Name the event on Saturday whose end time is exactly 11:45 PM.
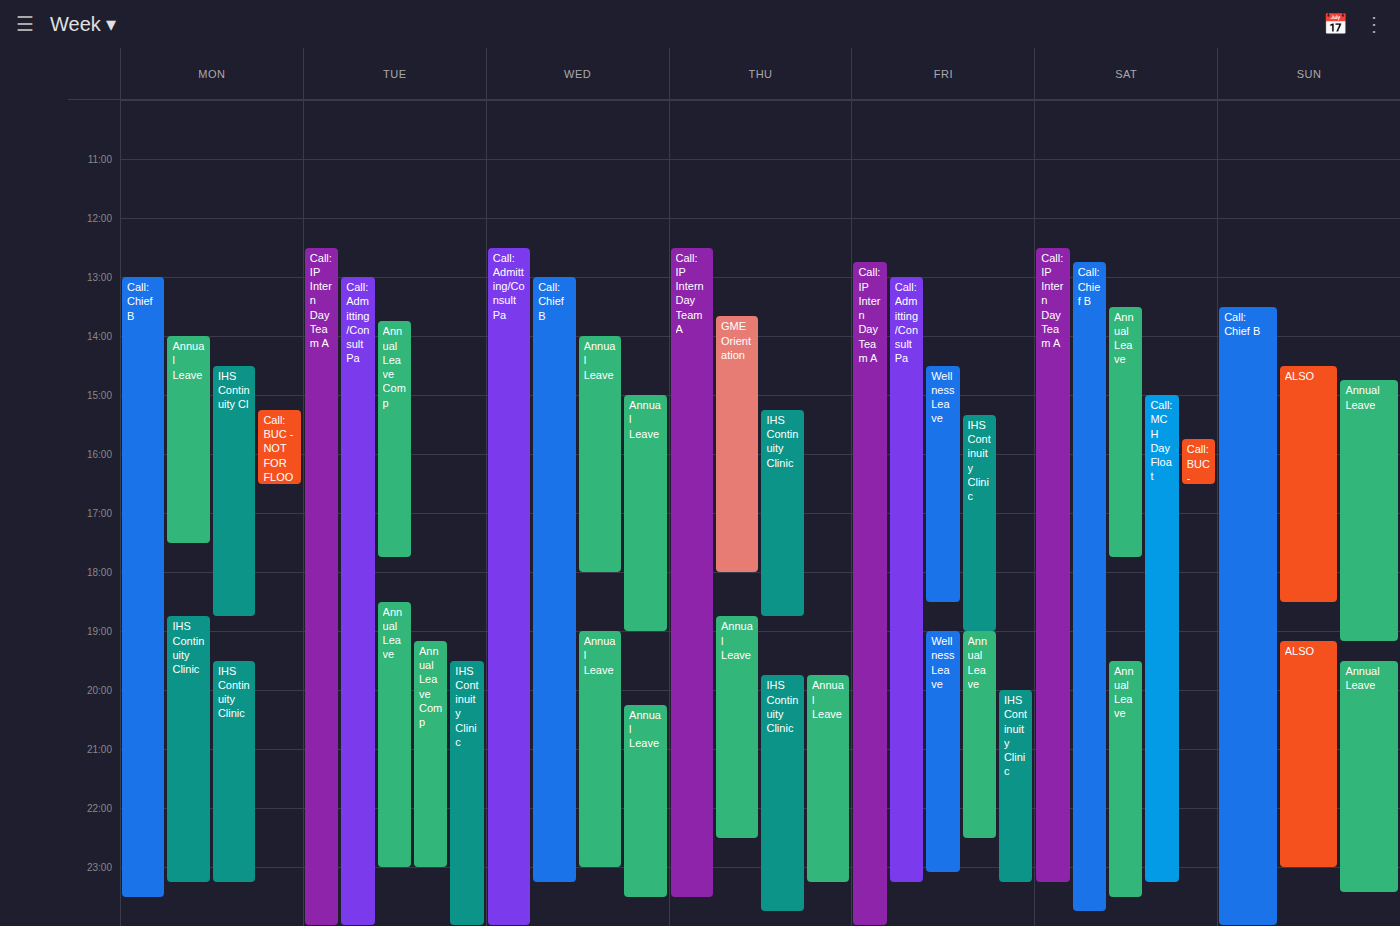
"Call: Chief B"